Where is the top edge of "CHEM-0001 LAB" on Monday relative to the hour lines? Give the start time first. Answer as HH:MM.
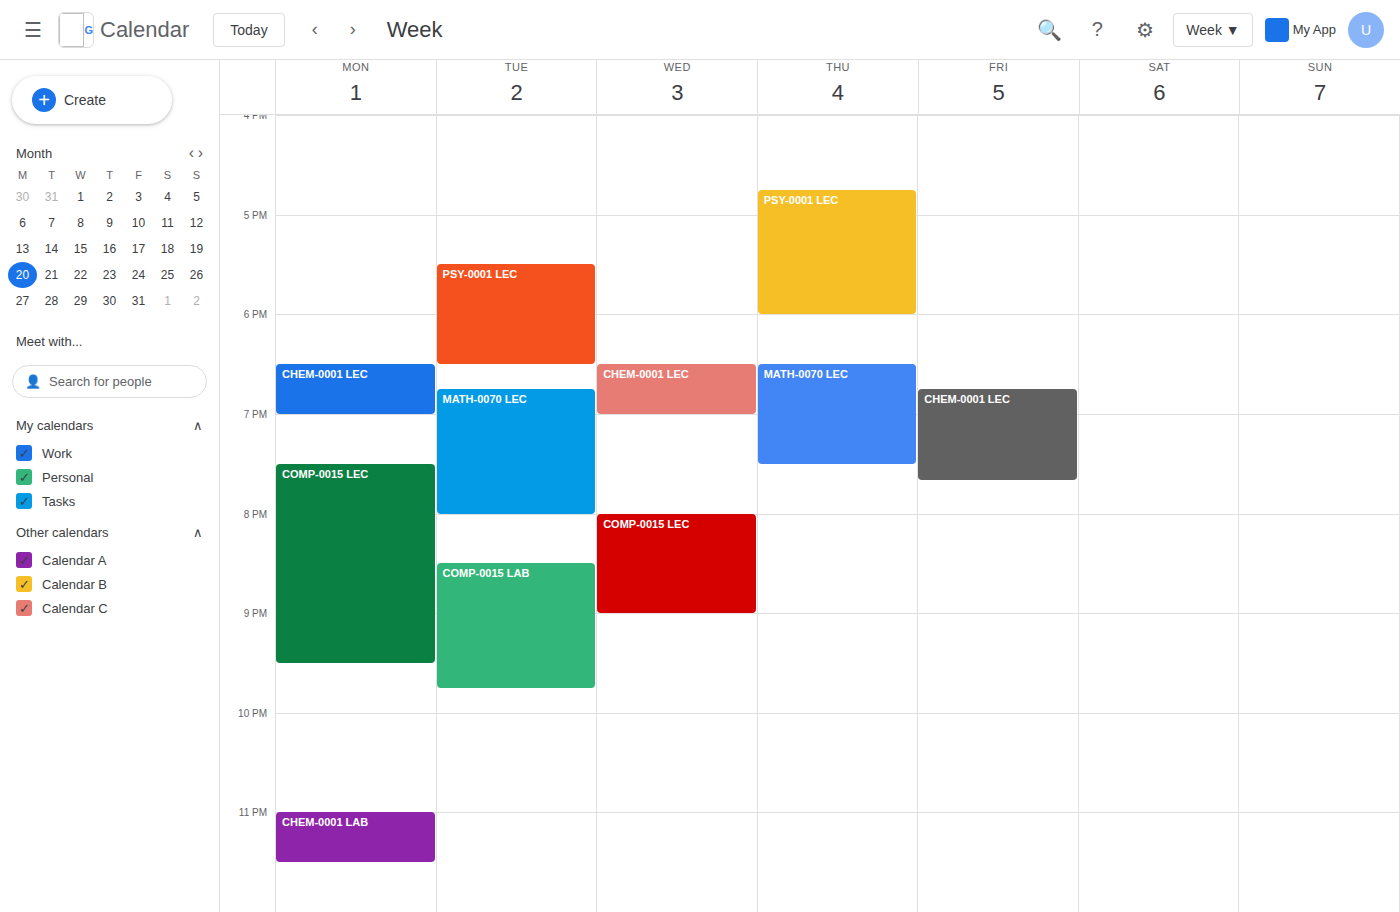
23:00 -- exactly on the 23:00 line.